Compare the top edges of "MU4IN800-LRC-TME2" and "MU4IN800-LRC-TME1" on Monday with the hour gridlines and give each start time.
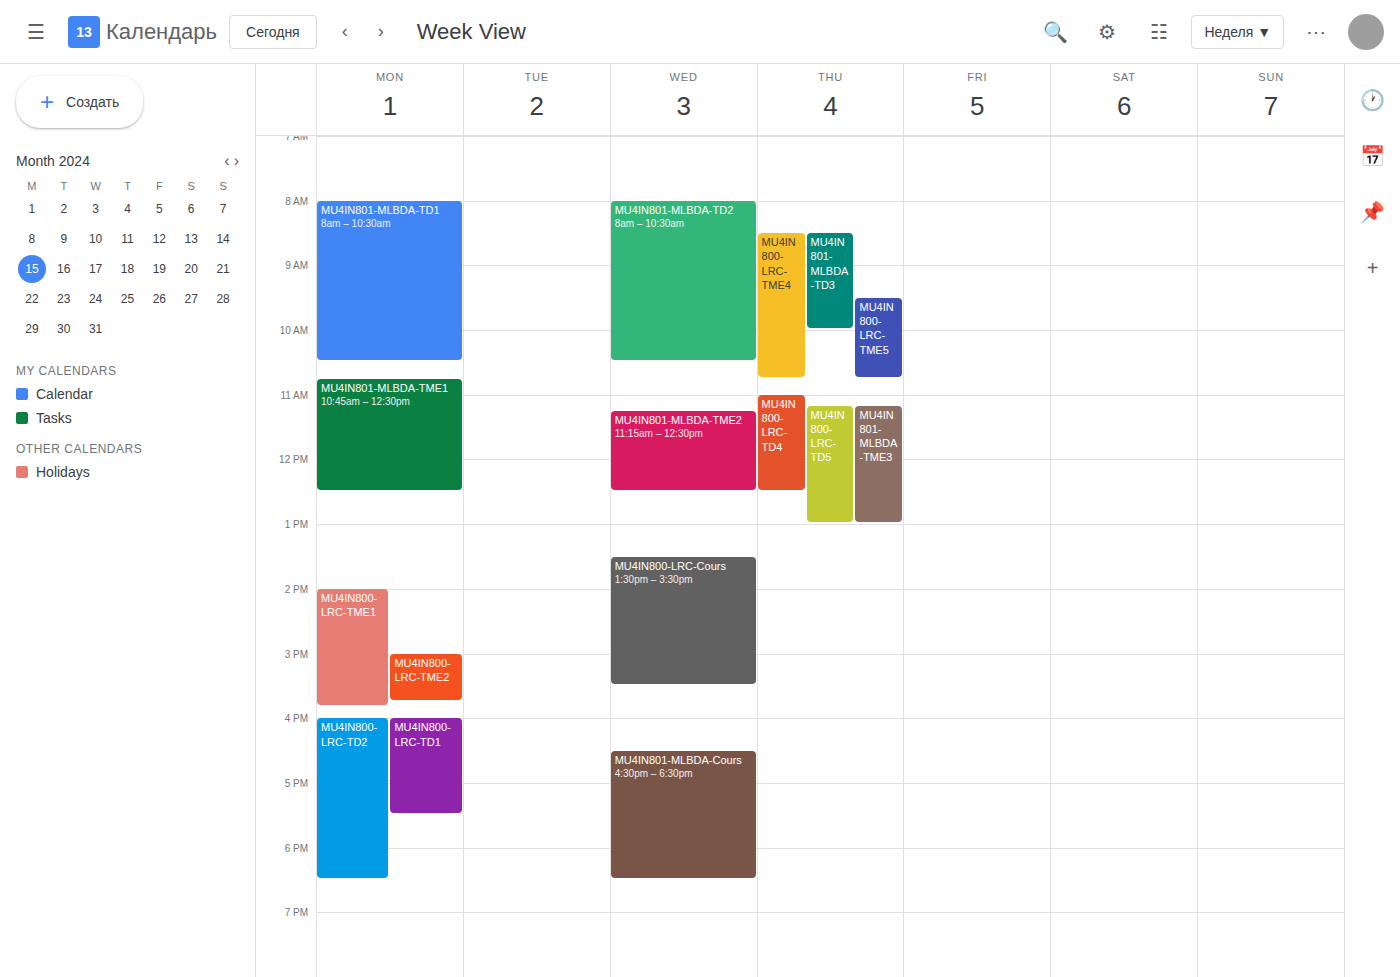
"MU4IN800-LRC-TME2": 3:00 PM, exactly on the 3 PM line. "MU4IN800-LRC-TME1": 2:00 PM, exactly on the 2 PM line.